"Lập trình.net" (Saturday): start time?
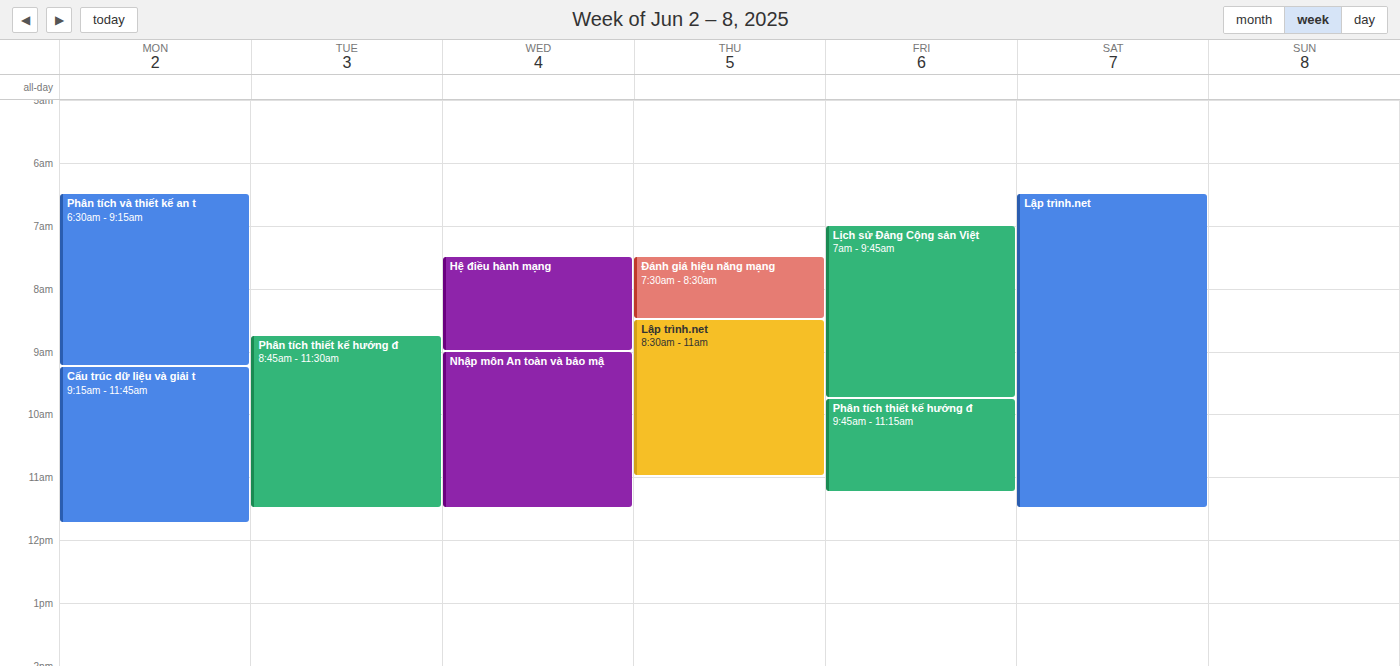
06:30